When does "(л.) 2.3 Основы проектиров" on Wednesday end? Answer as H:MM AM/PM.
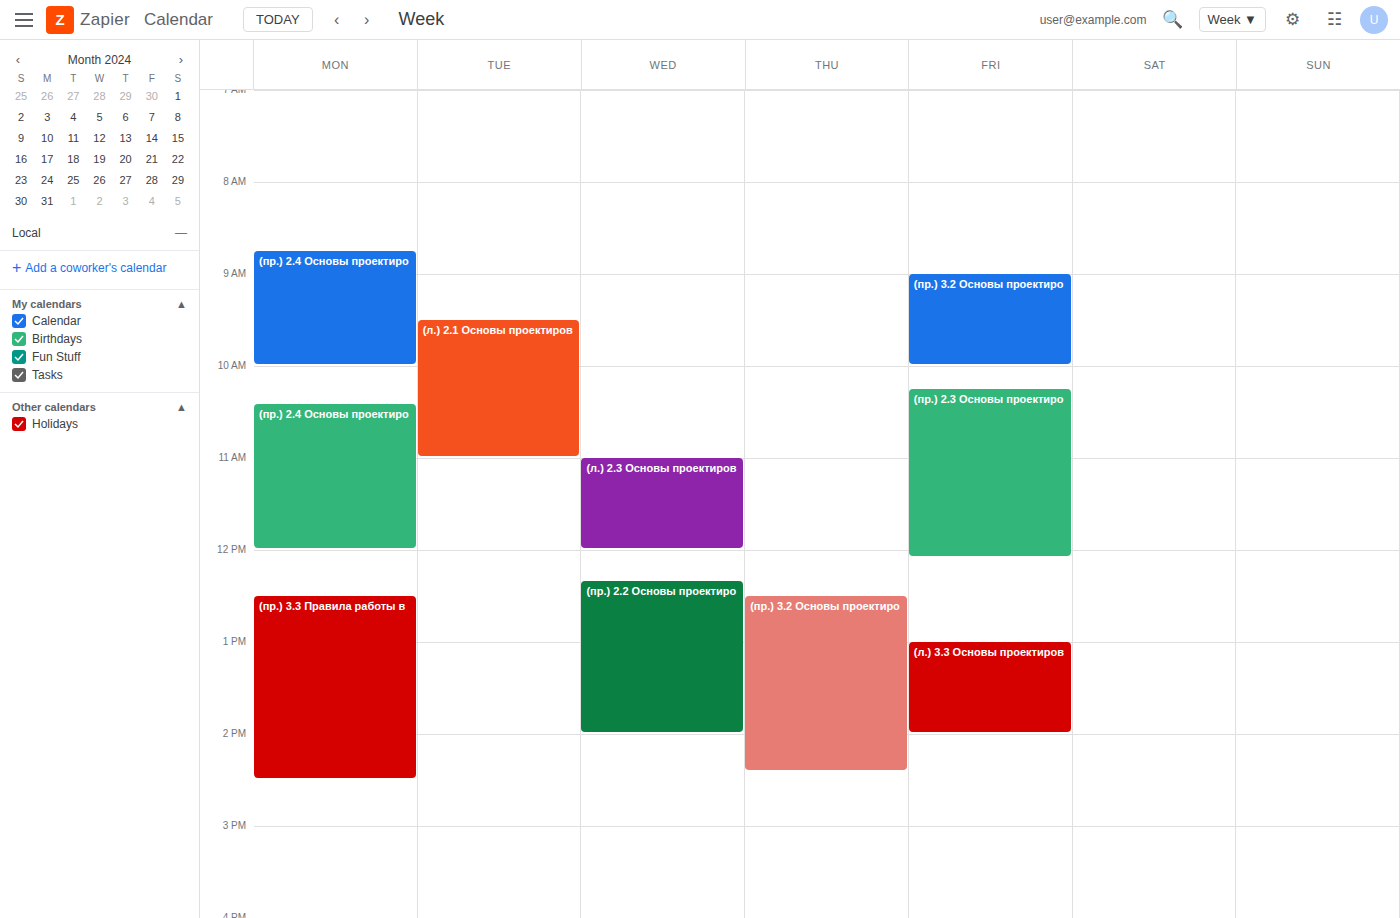
12:00 PM